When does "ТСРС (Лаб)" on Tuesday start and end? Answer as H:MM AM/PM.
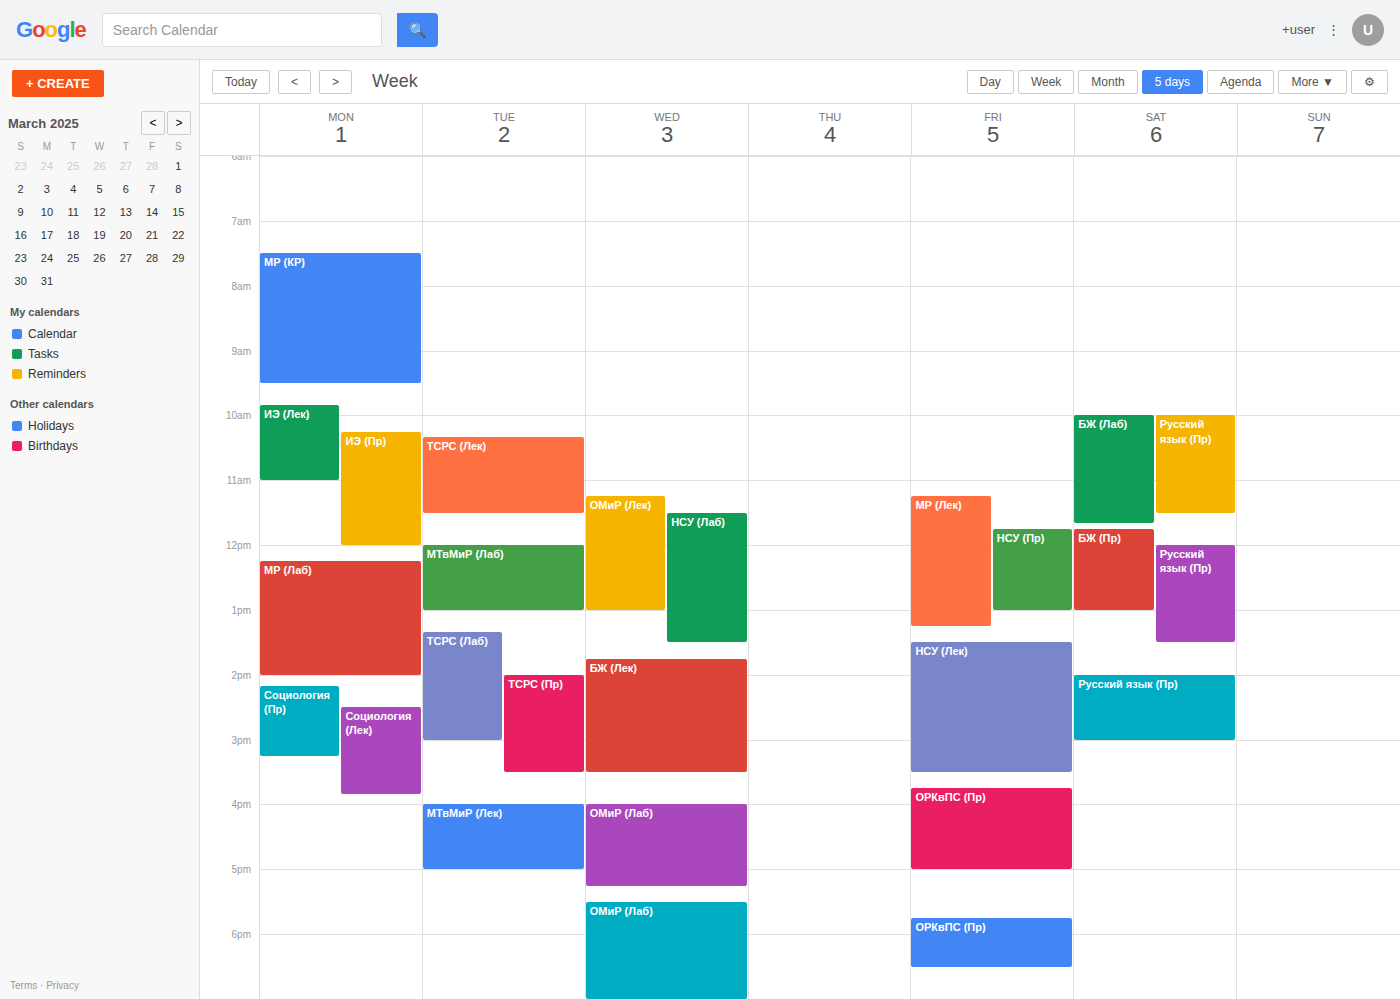
1:20 PM to 3:00 PM